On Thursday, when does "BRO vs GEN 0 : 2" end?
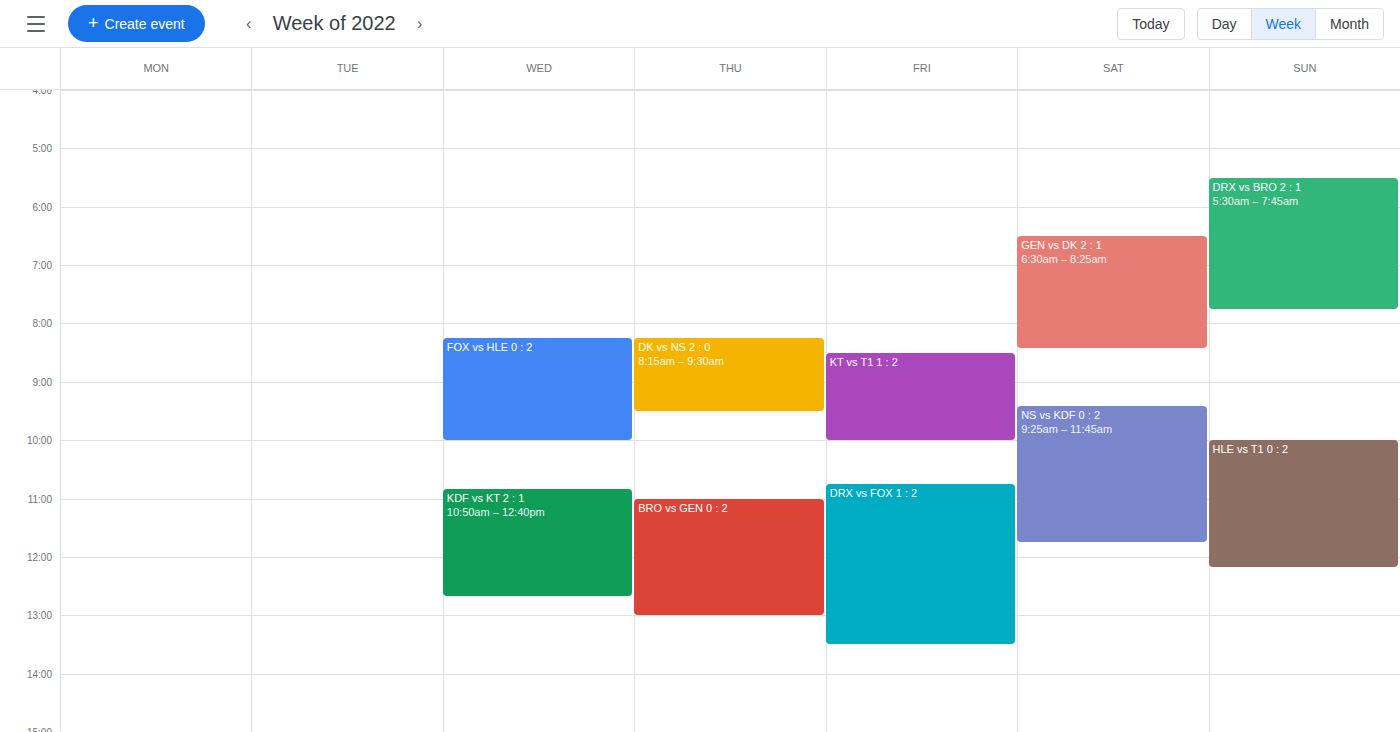
1:00 PM